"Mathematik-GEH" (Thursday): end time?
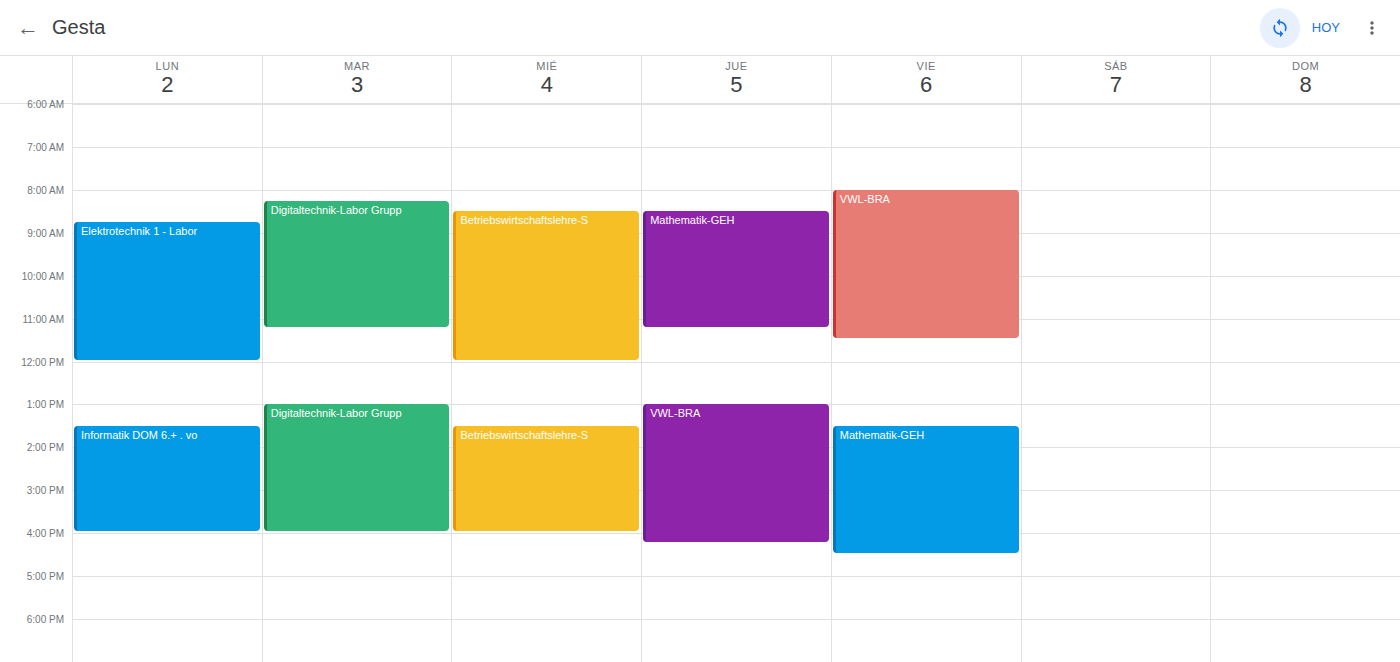
11:15 AM